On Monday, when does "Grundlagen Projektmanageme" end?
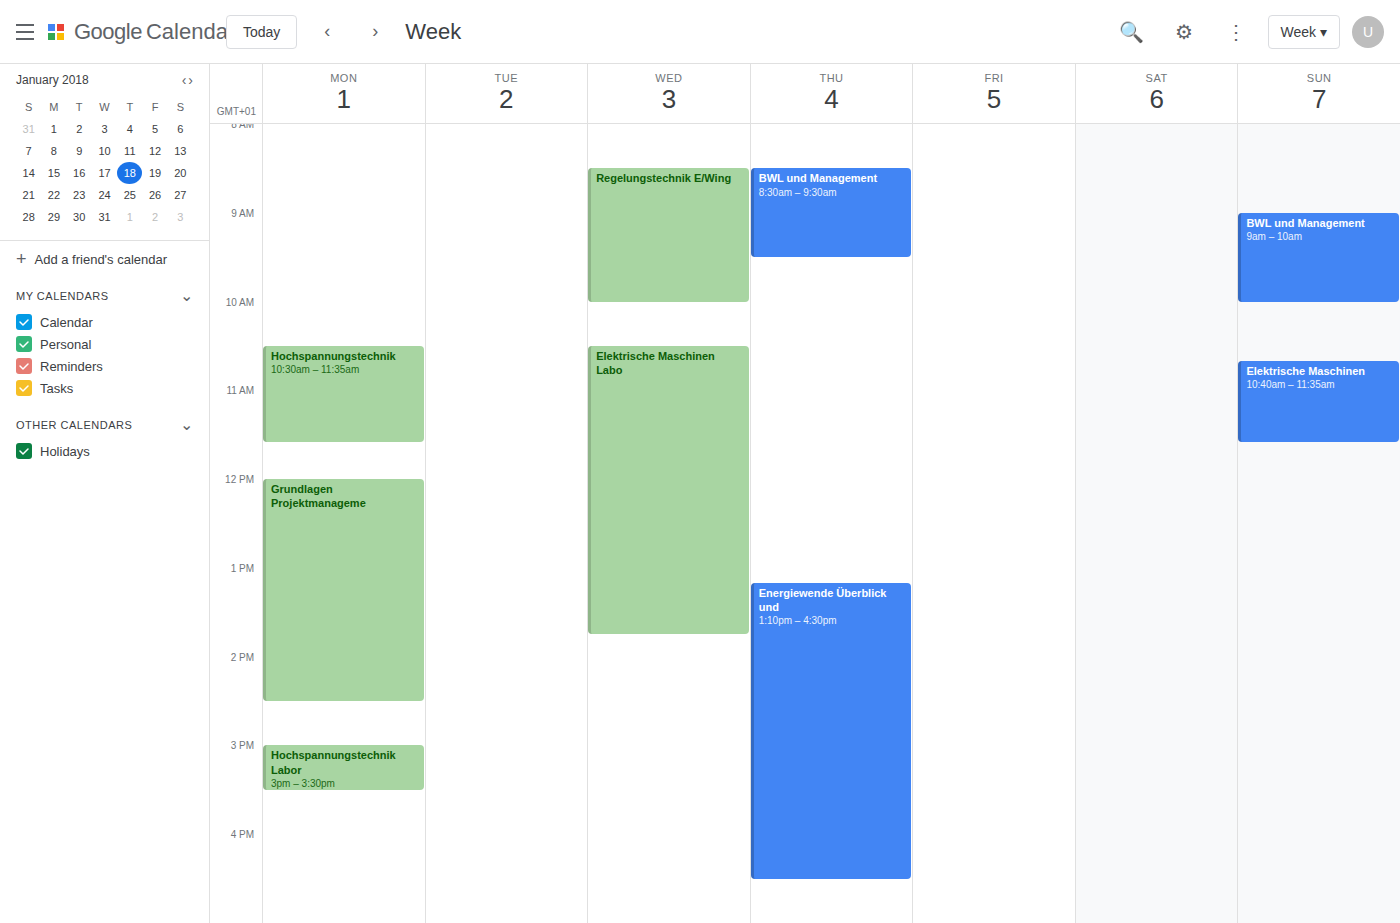
2:30 PM